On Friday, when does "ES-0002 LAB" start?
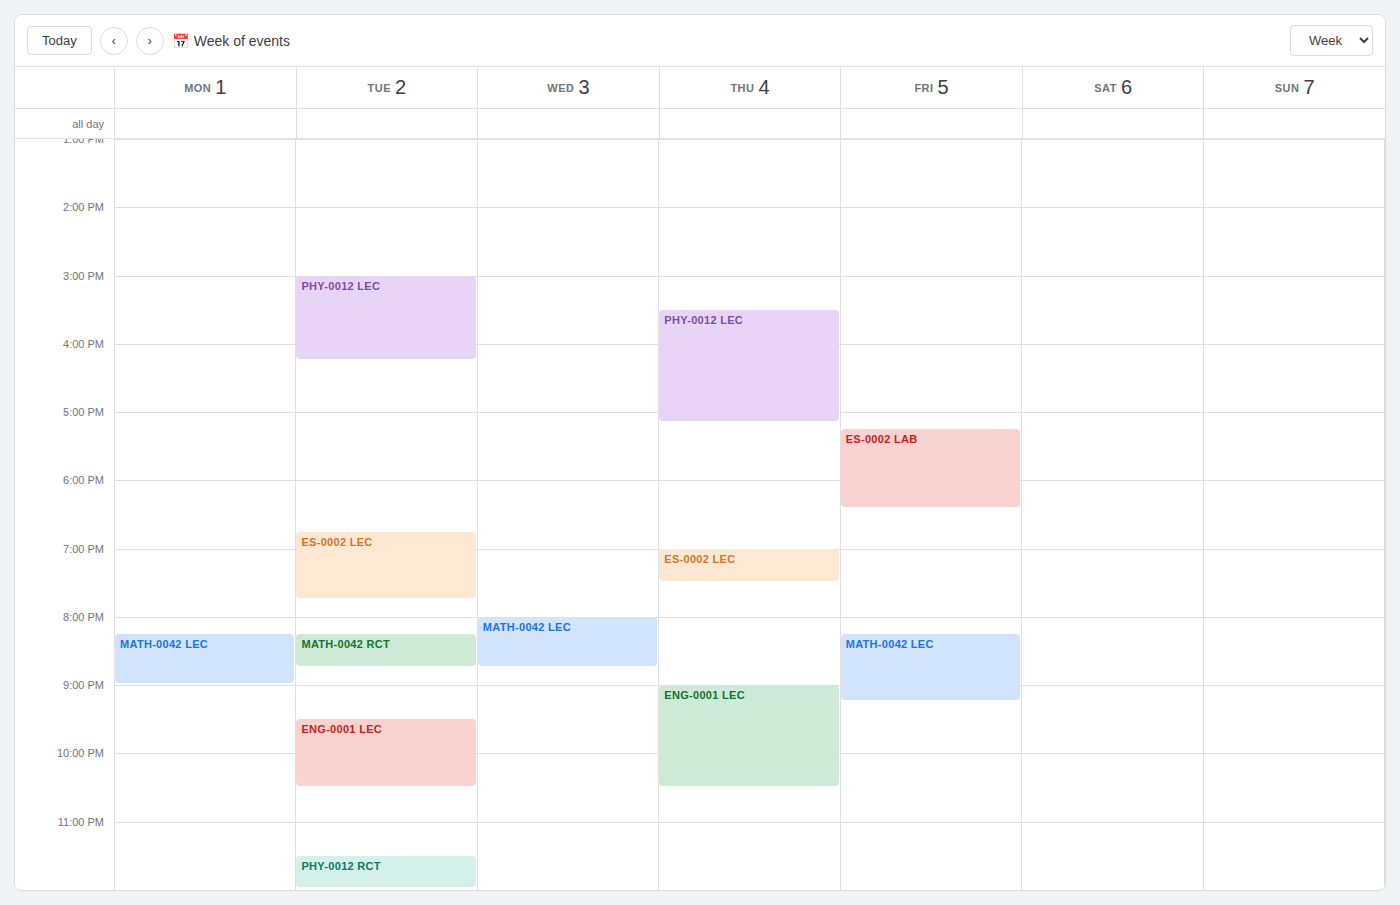
5:15 PM